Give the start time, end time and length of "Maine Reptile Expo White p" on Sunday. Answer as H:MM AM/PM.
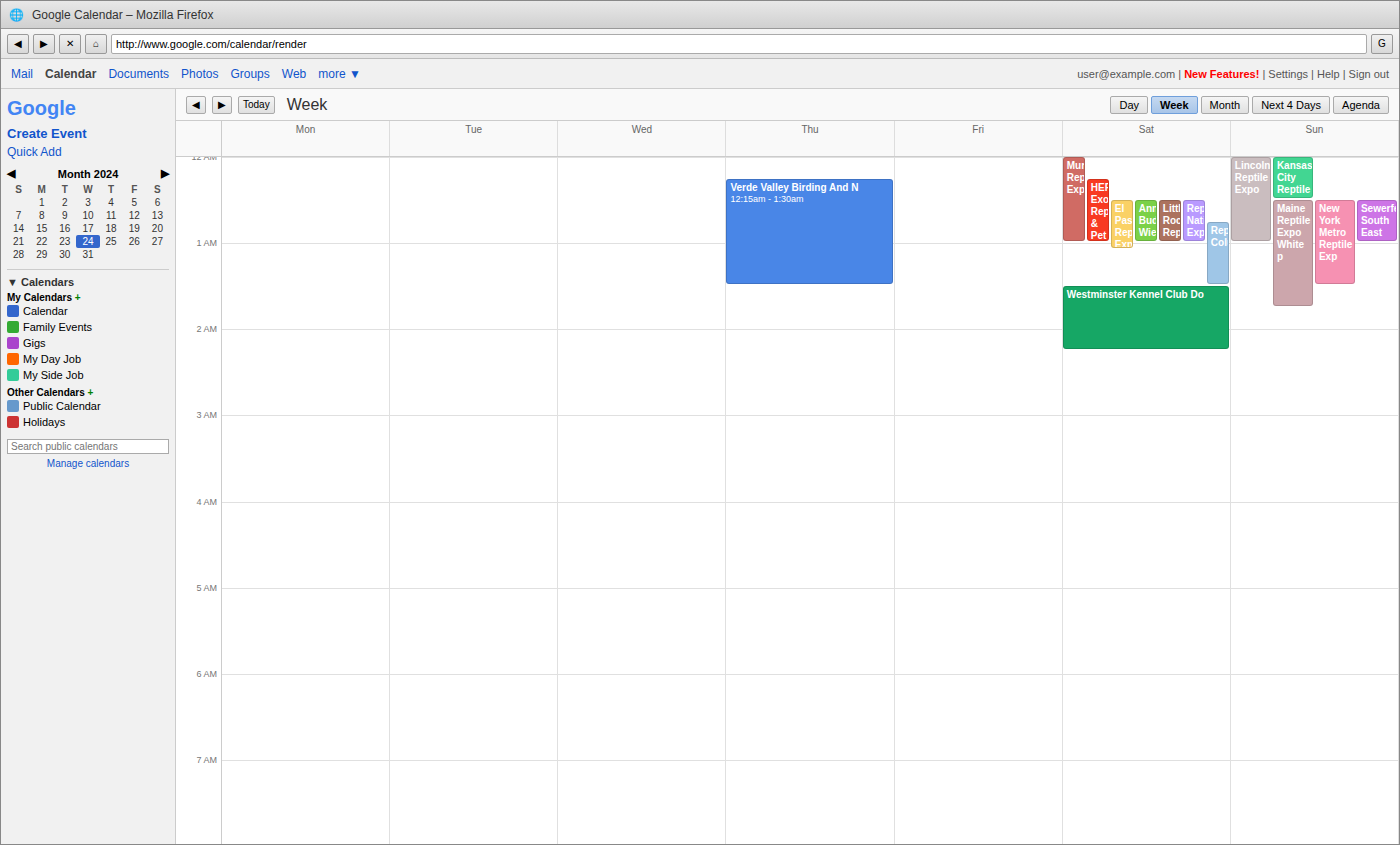
12:30 AM to 1:45 AM, 1 hour 15 minutes